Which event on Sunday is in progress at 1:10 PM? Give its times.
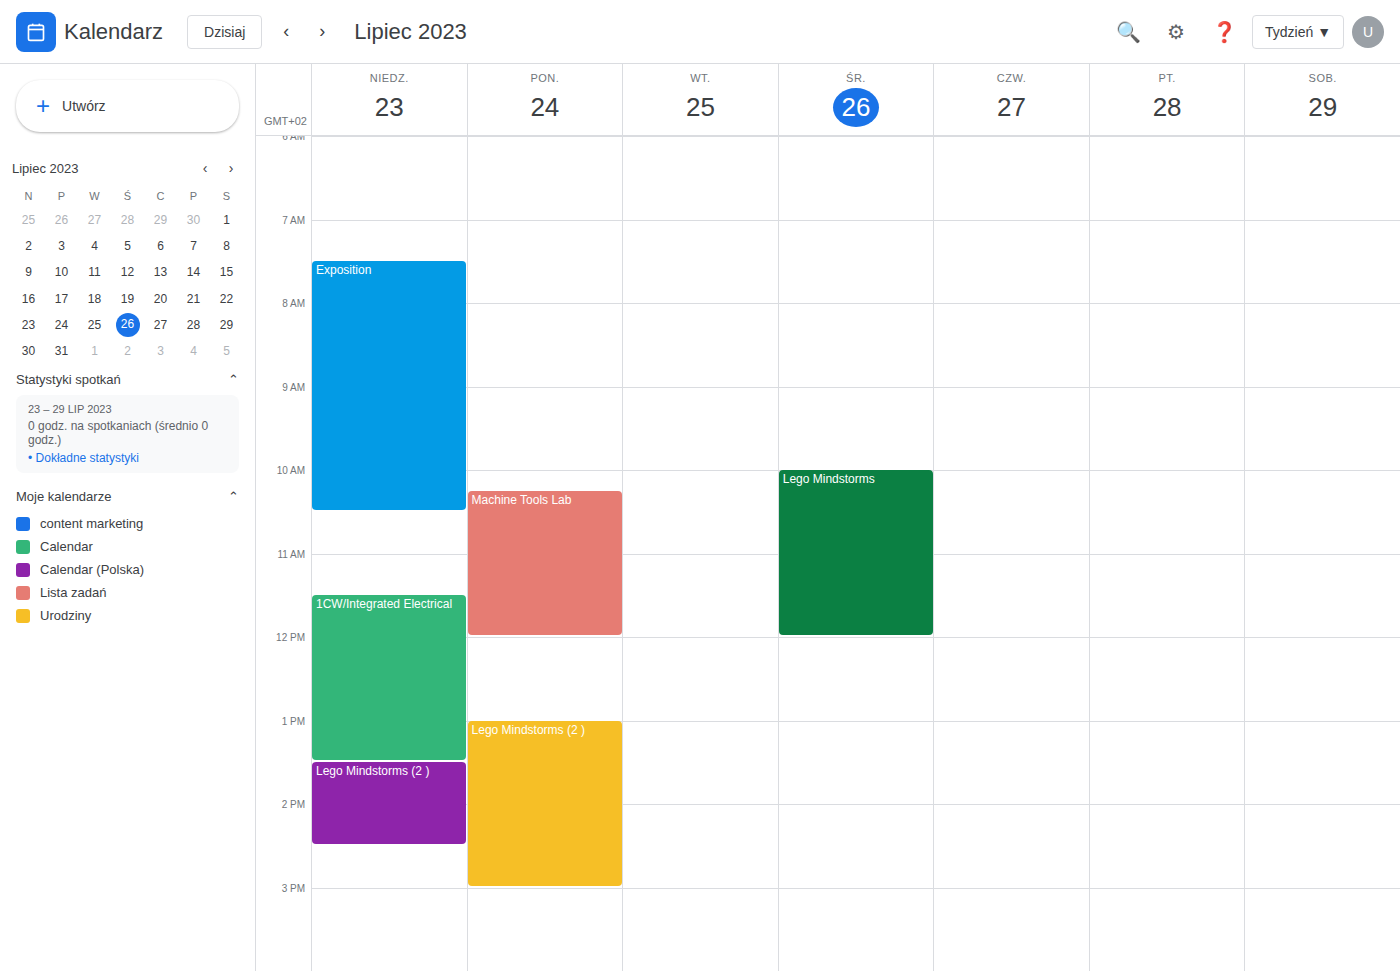
"1CW/Integrated Electrical", 11:30 AM to 1:30 PM